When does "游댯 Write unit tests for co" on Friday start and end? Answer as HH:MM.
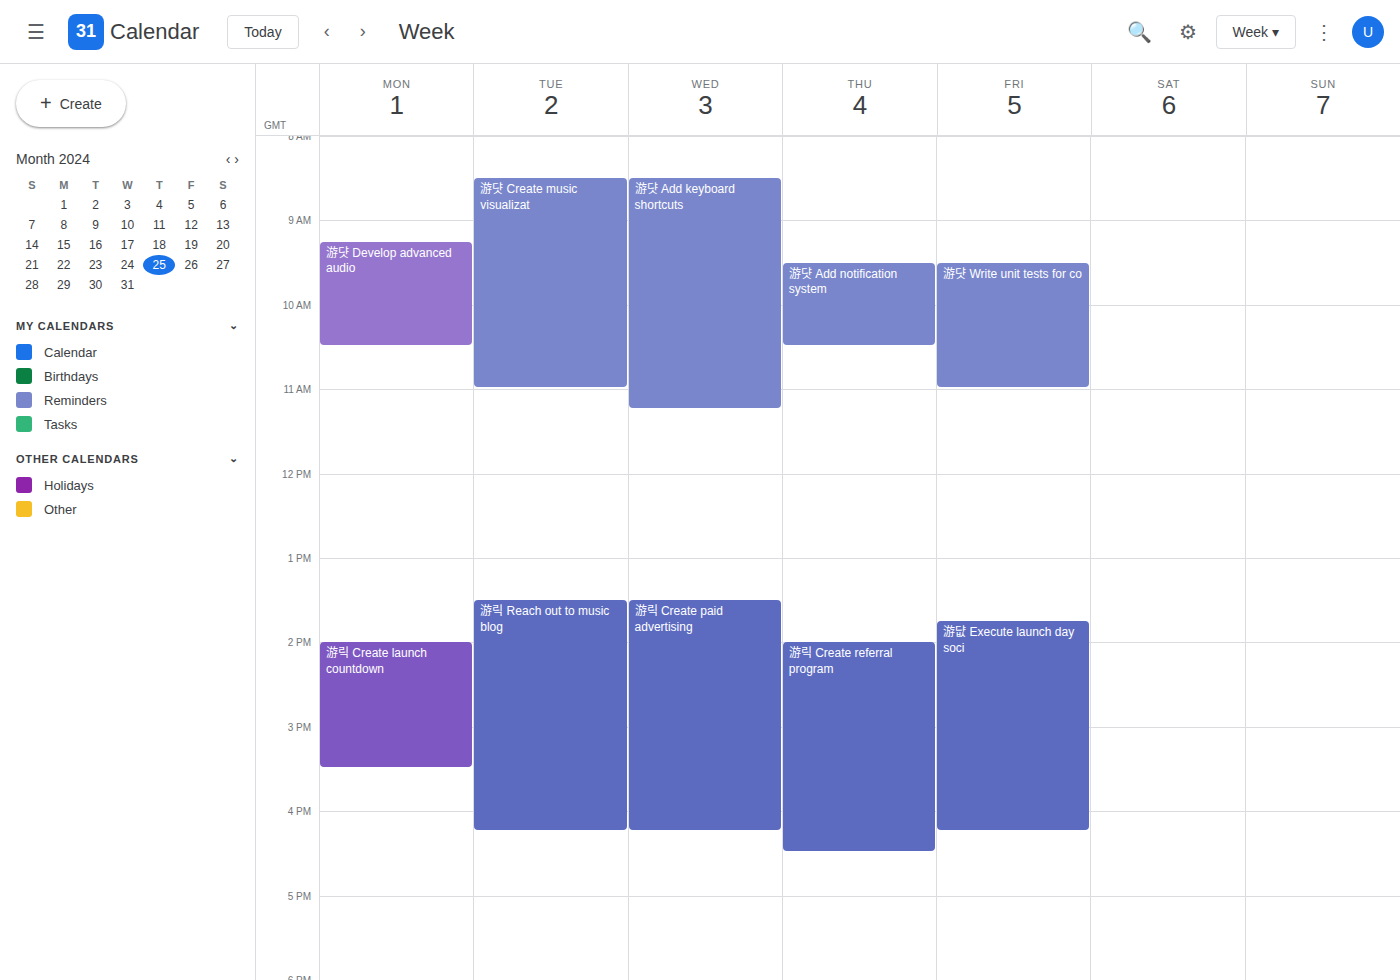
09:30 to 11:00